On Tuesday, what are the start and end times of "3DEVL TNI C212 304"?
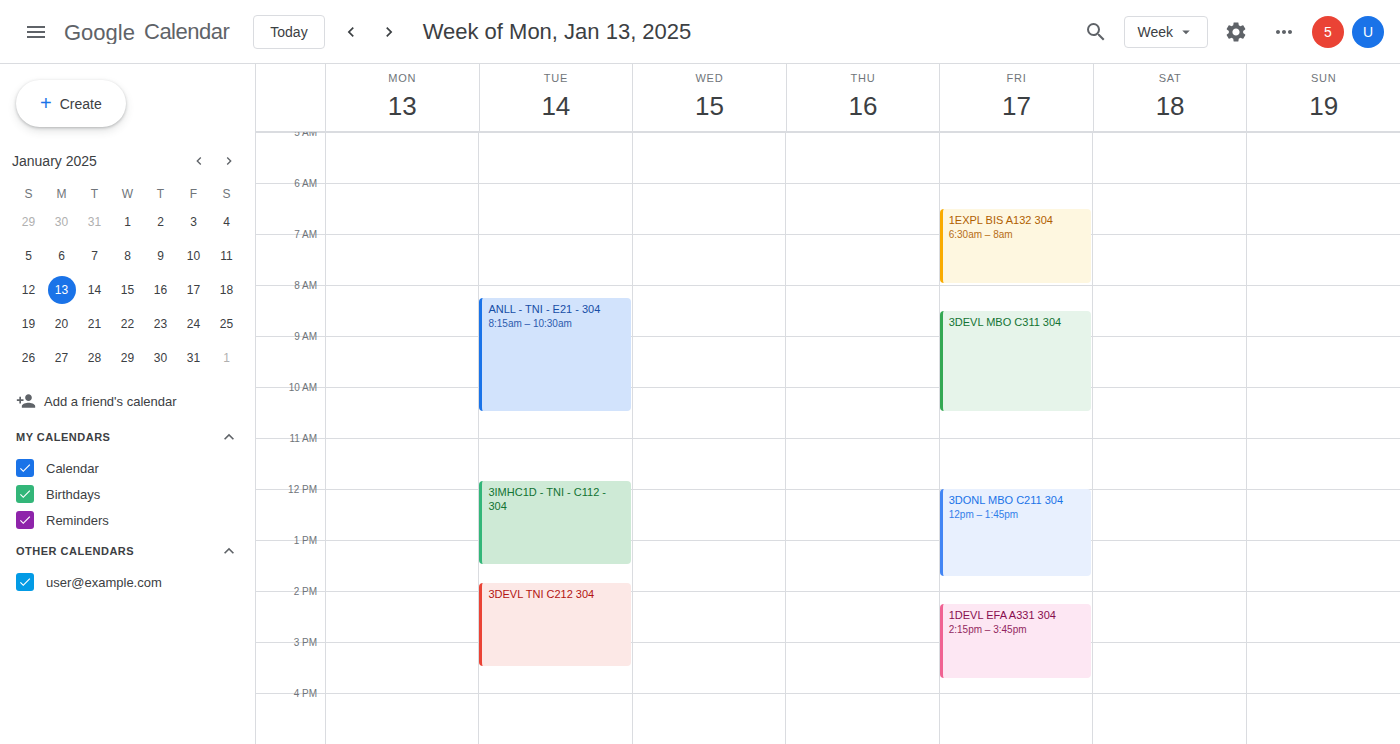
1:50 PM to 3:30 PM